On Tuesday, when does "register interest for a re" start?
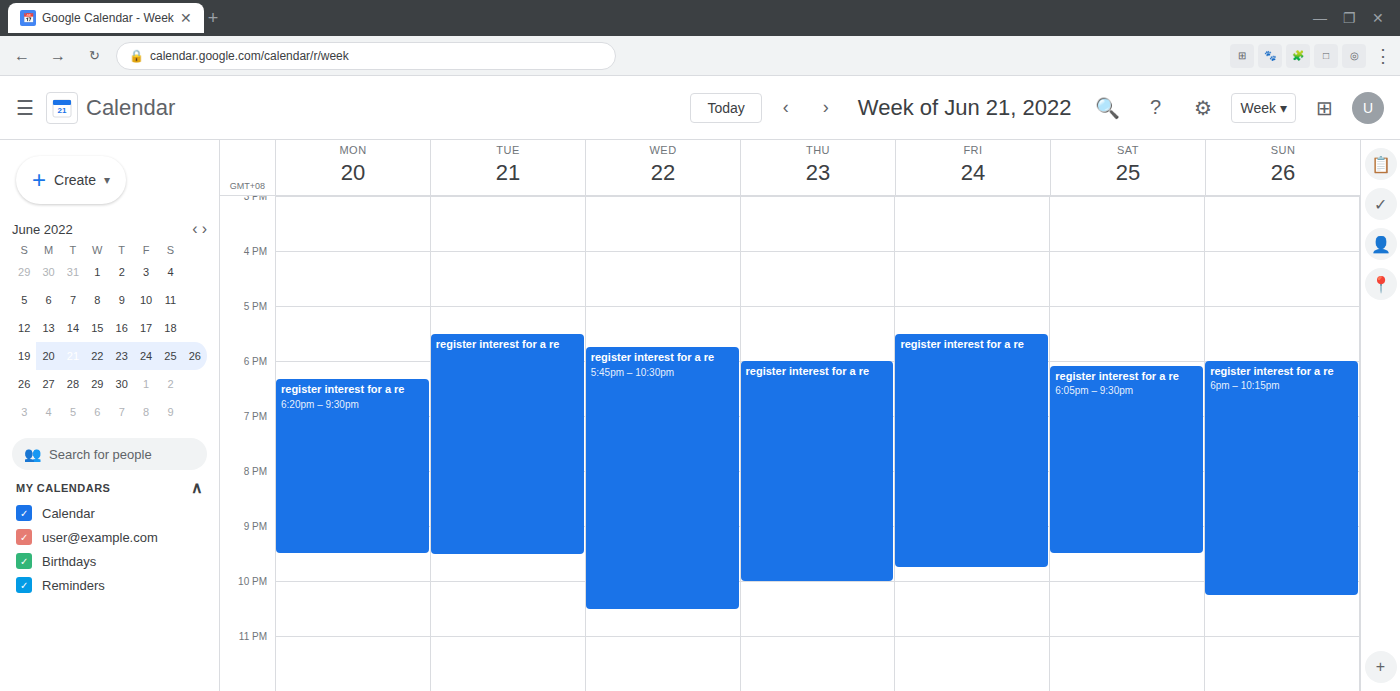
5:30 PM